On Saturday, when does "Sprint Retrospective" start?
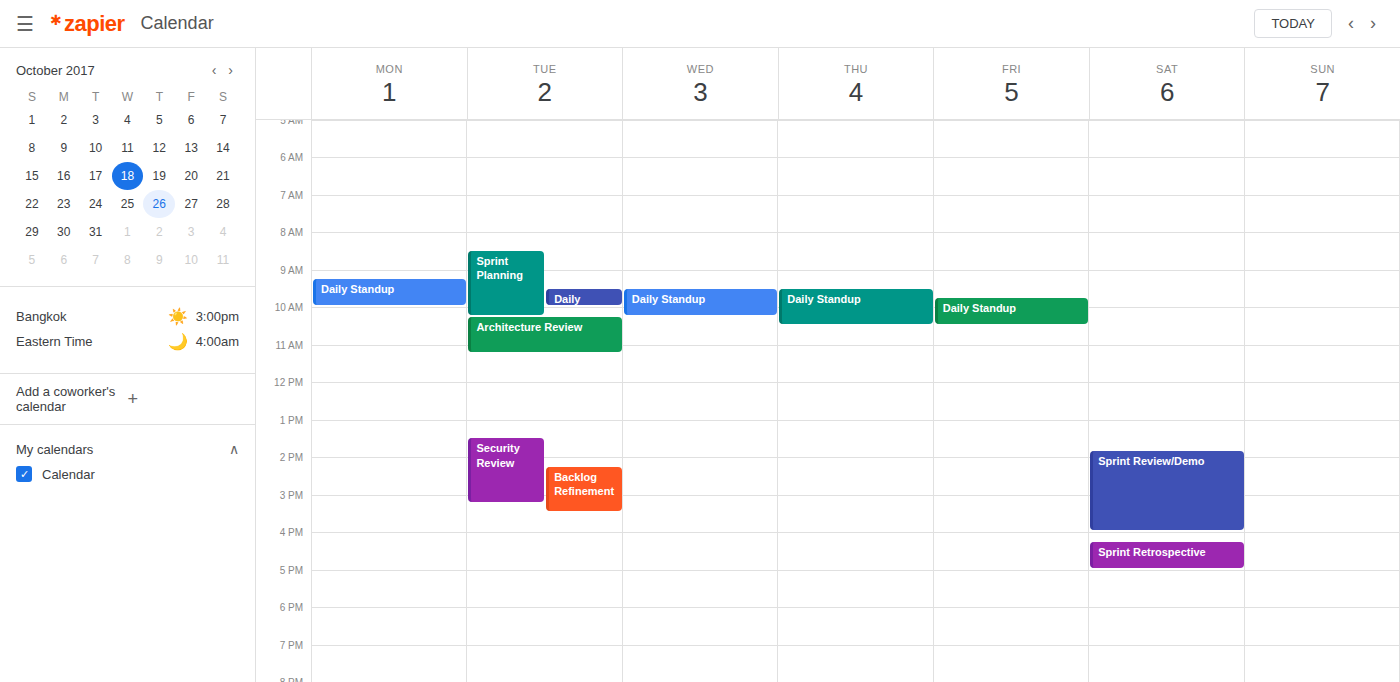
4:15 PM